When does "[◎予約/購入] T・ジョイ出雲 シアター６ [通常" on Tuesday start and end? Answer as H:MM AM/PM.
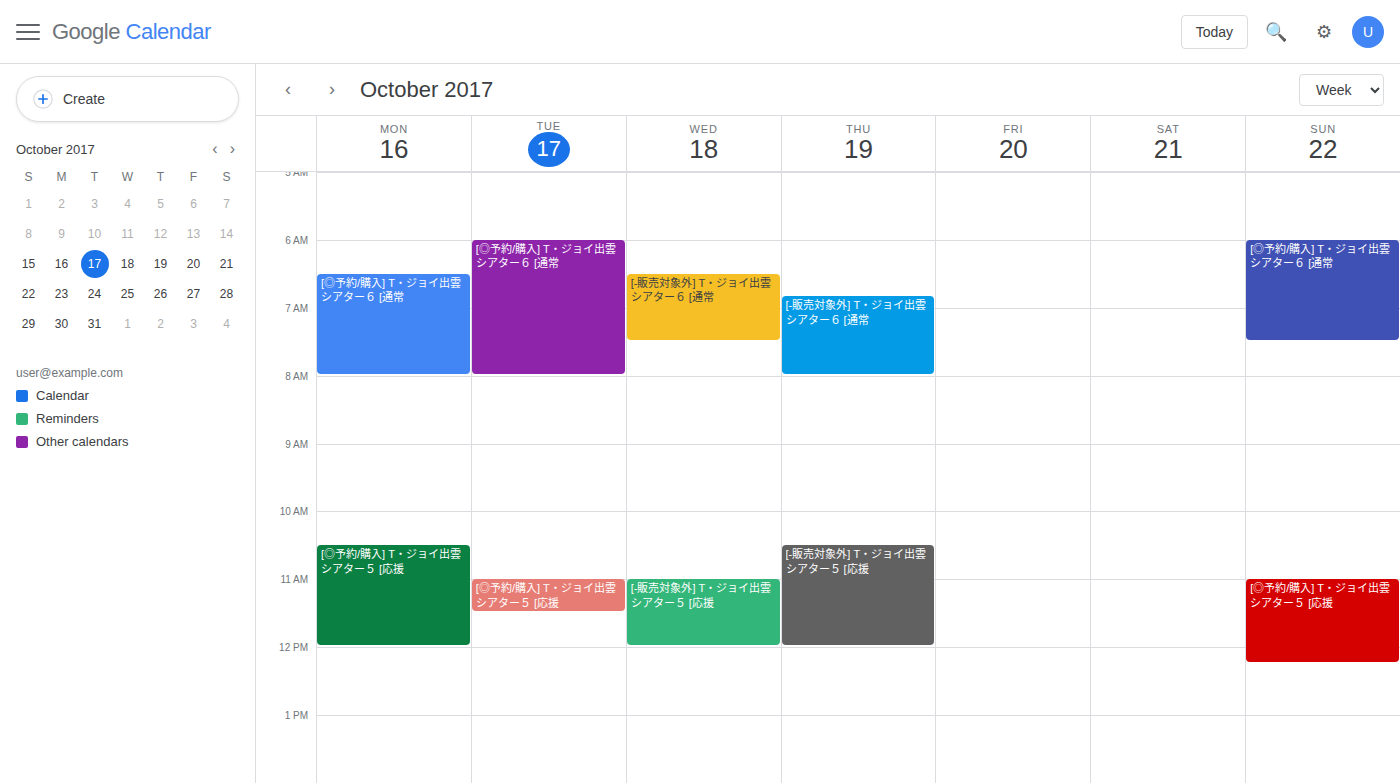
6:00 AM to 8:00 AM